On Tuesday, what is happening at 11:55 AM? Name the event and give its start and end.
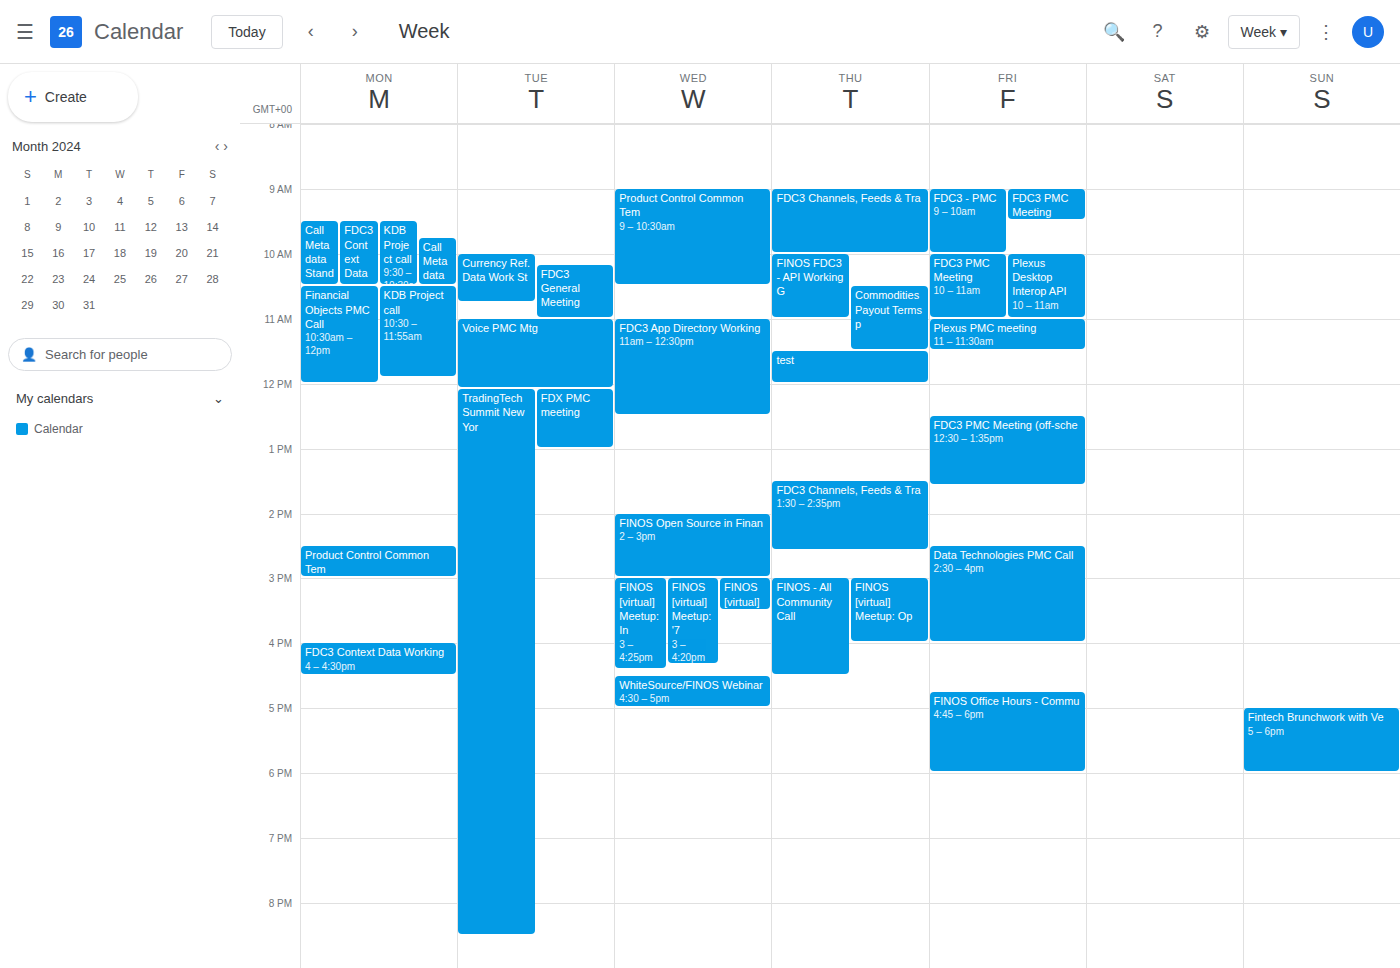
"Voice PMC Mtg", 11:00 AM to 12:05 PM